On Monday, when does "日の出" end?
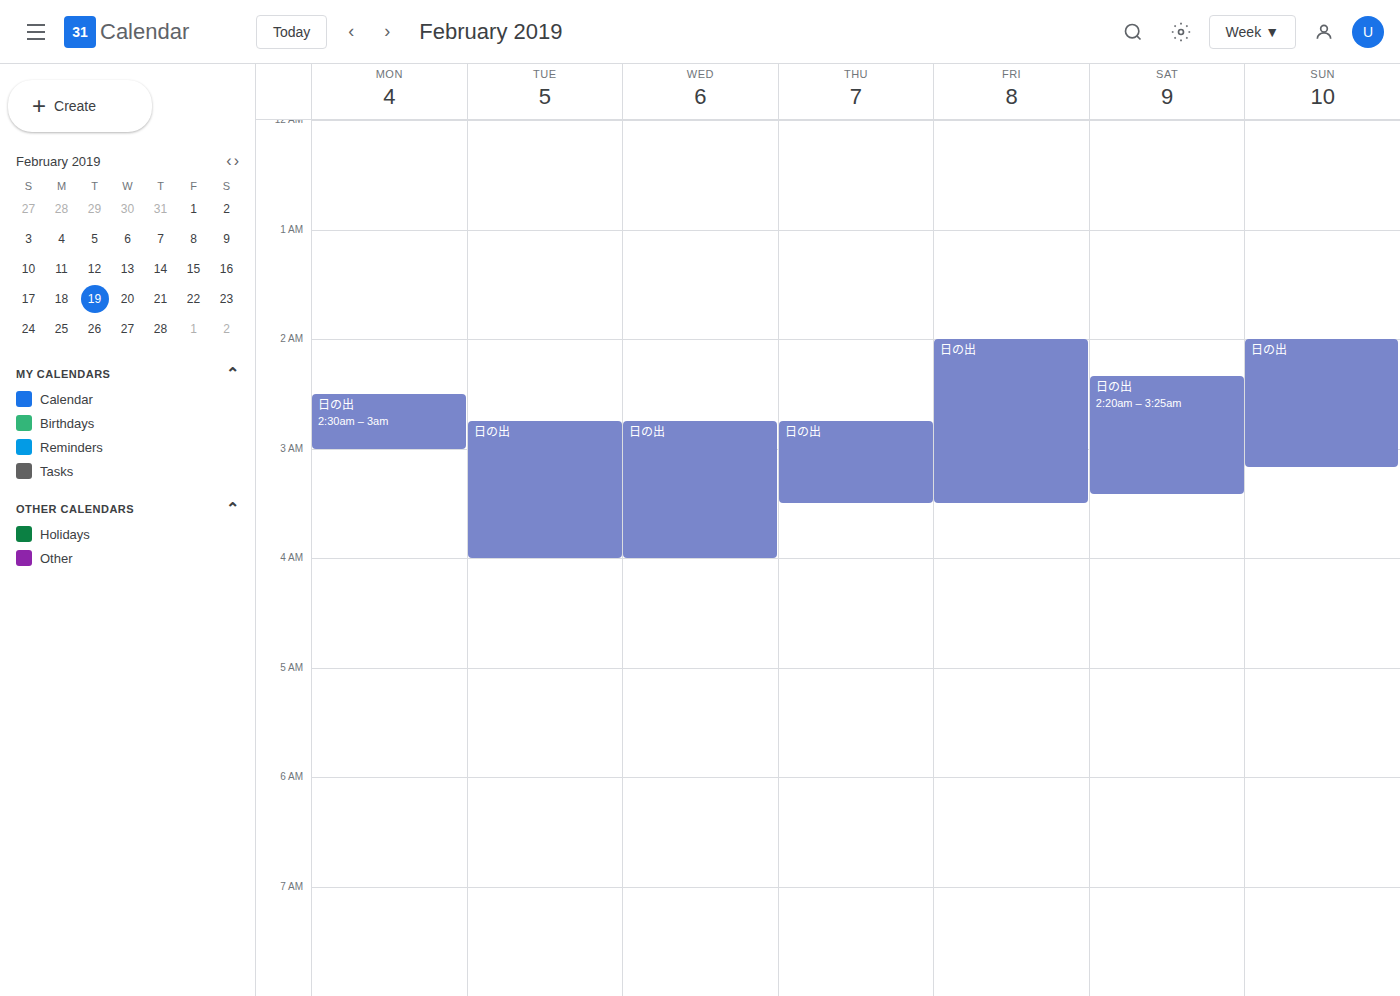
3:00 AM